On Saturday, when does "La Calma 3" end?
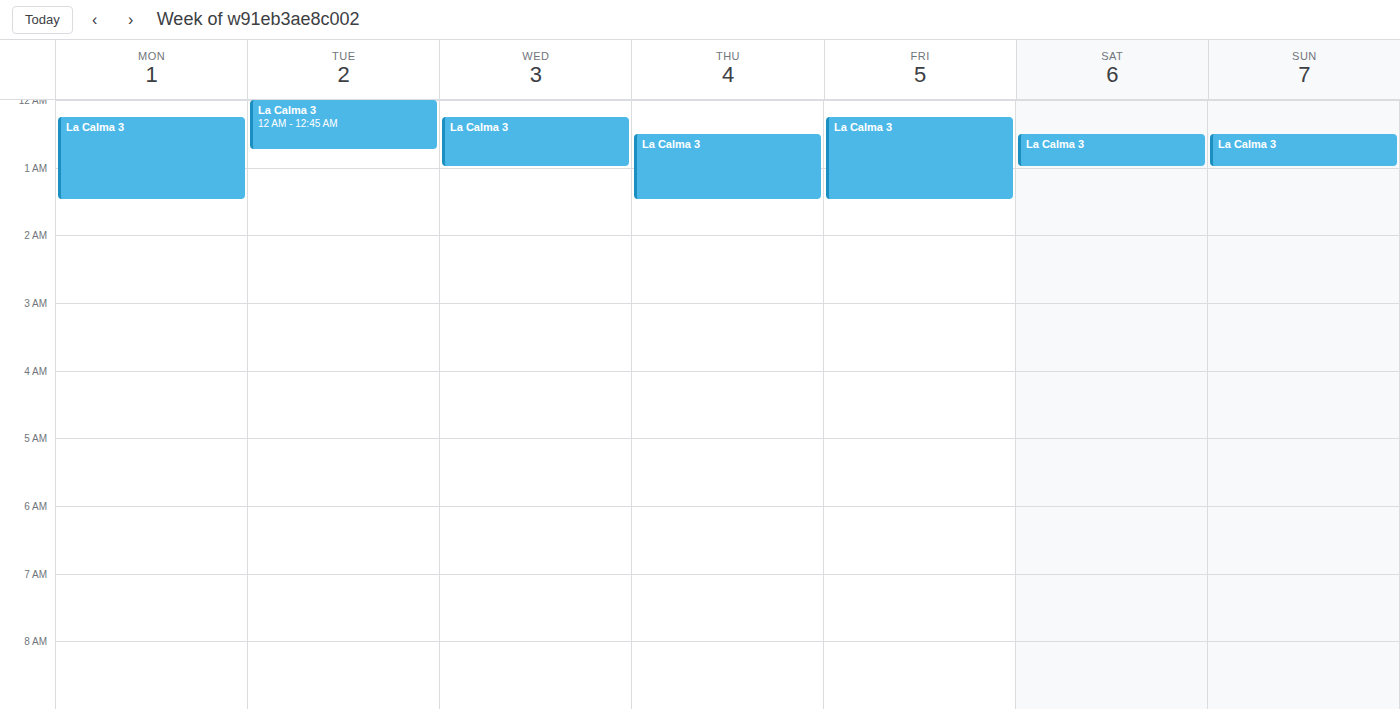
1:00 AM